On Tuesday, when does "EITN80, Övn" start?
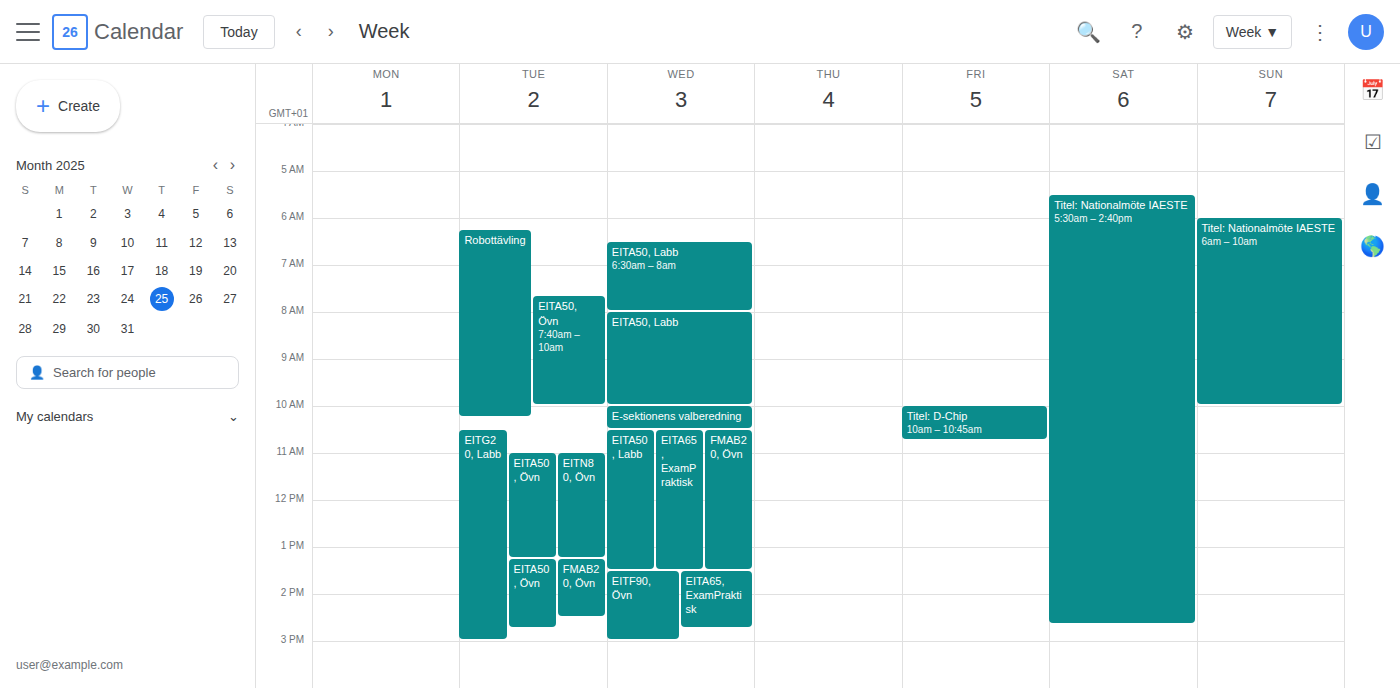
11:00 AM